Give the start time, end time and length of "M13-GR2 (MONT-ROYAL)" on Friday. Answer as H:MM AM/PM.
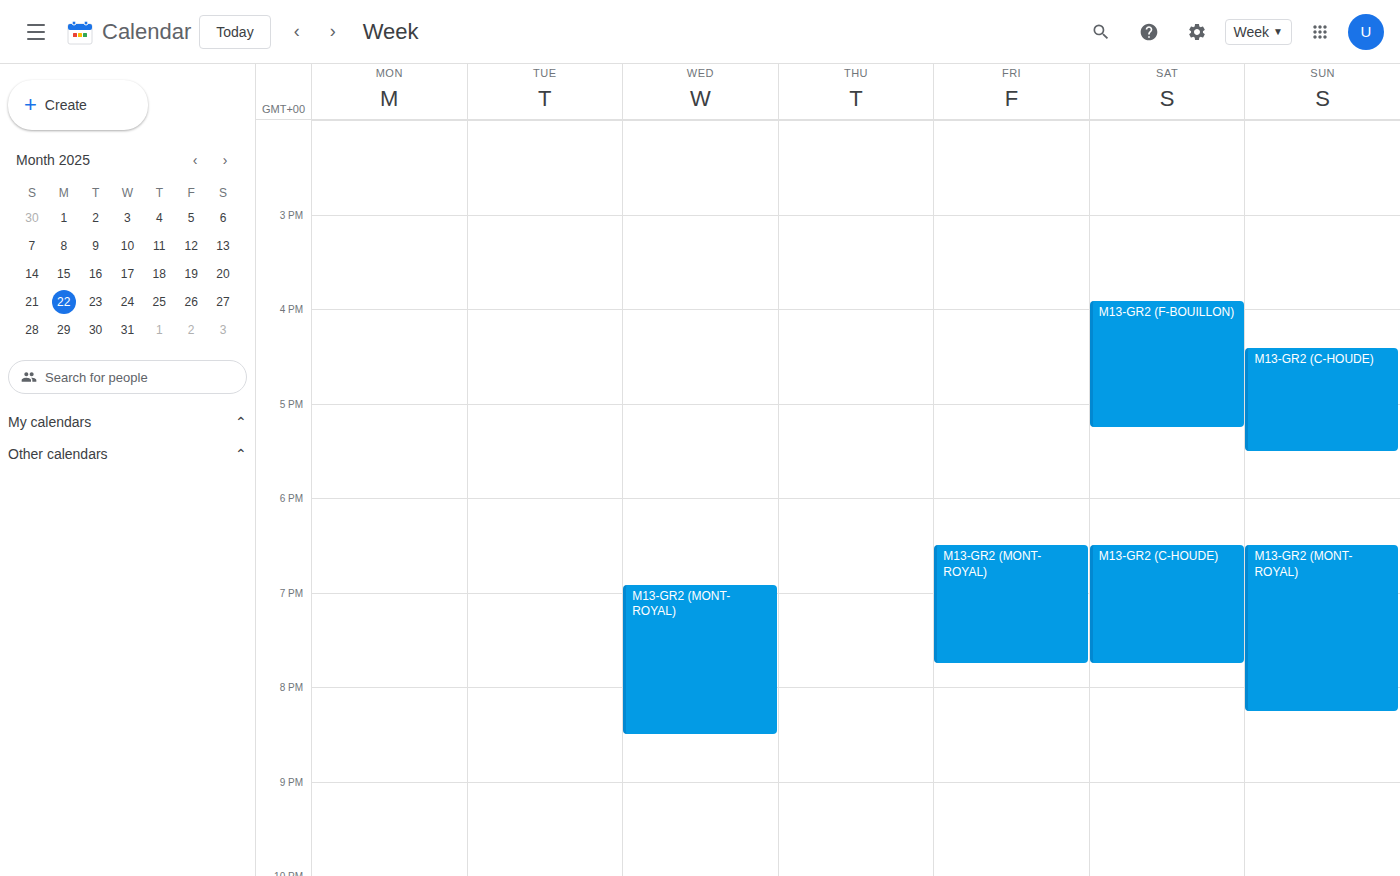
6:30 PM to 7:45 PM, 1 hour 15 minutes